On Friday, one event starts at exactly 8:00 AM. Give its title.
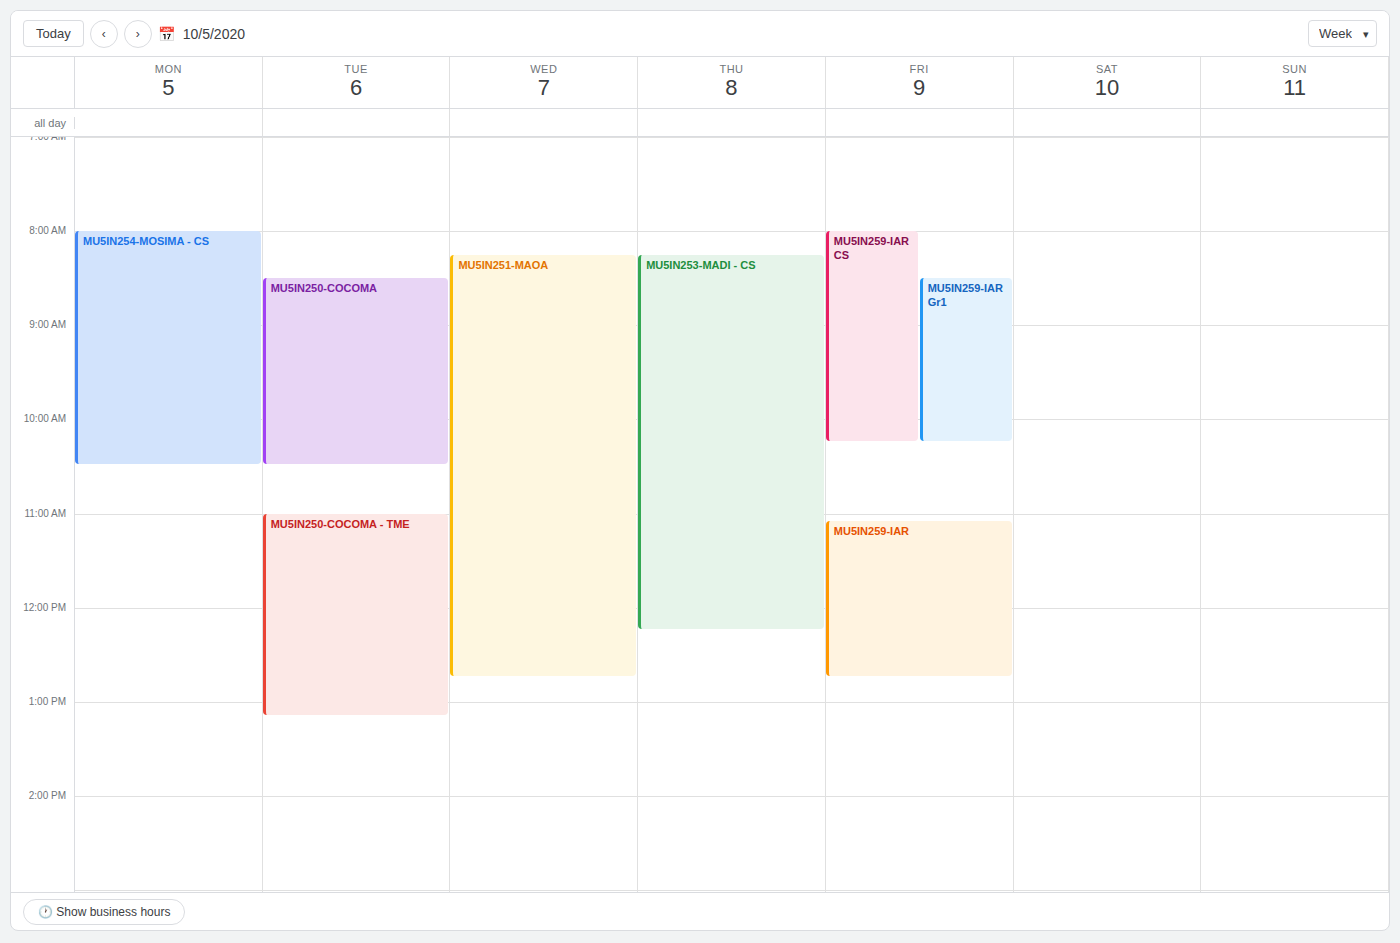
"MU5IN259-IAR CS"